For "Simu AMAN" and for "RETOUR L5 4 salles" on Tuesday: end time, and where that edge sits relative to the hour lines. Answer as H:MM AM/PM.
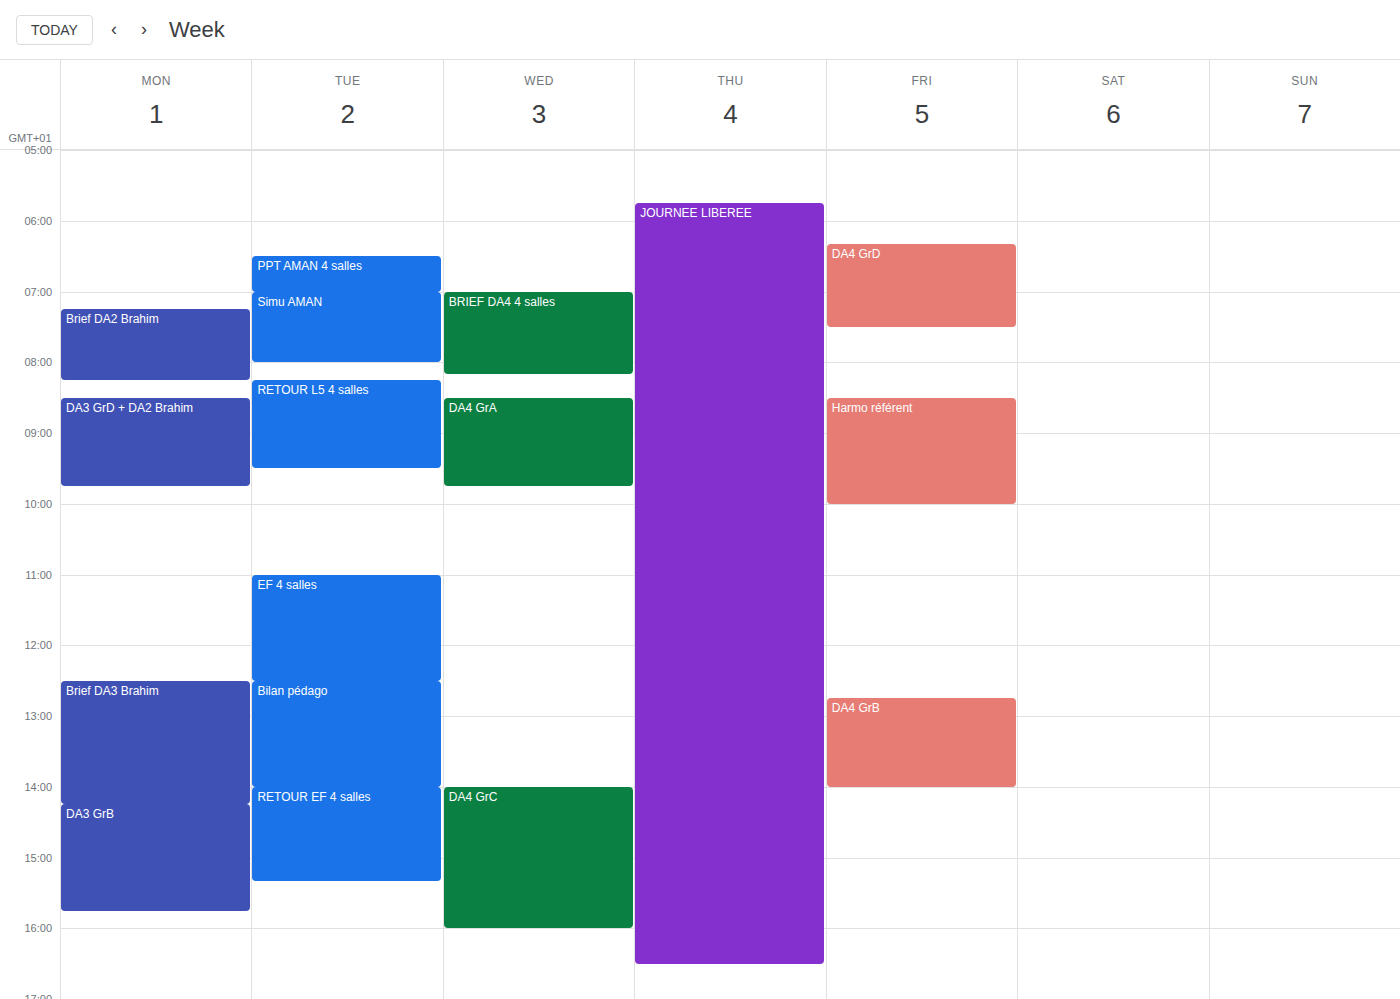
"Simu AMAN": 8:00 AM, exactly on the 8 AM line. "RETOUR L5 4 salles": 9:30 AM, halfway between the 9 AM and 10 AM lines.